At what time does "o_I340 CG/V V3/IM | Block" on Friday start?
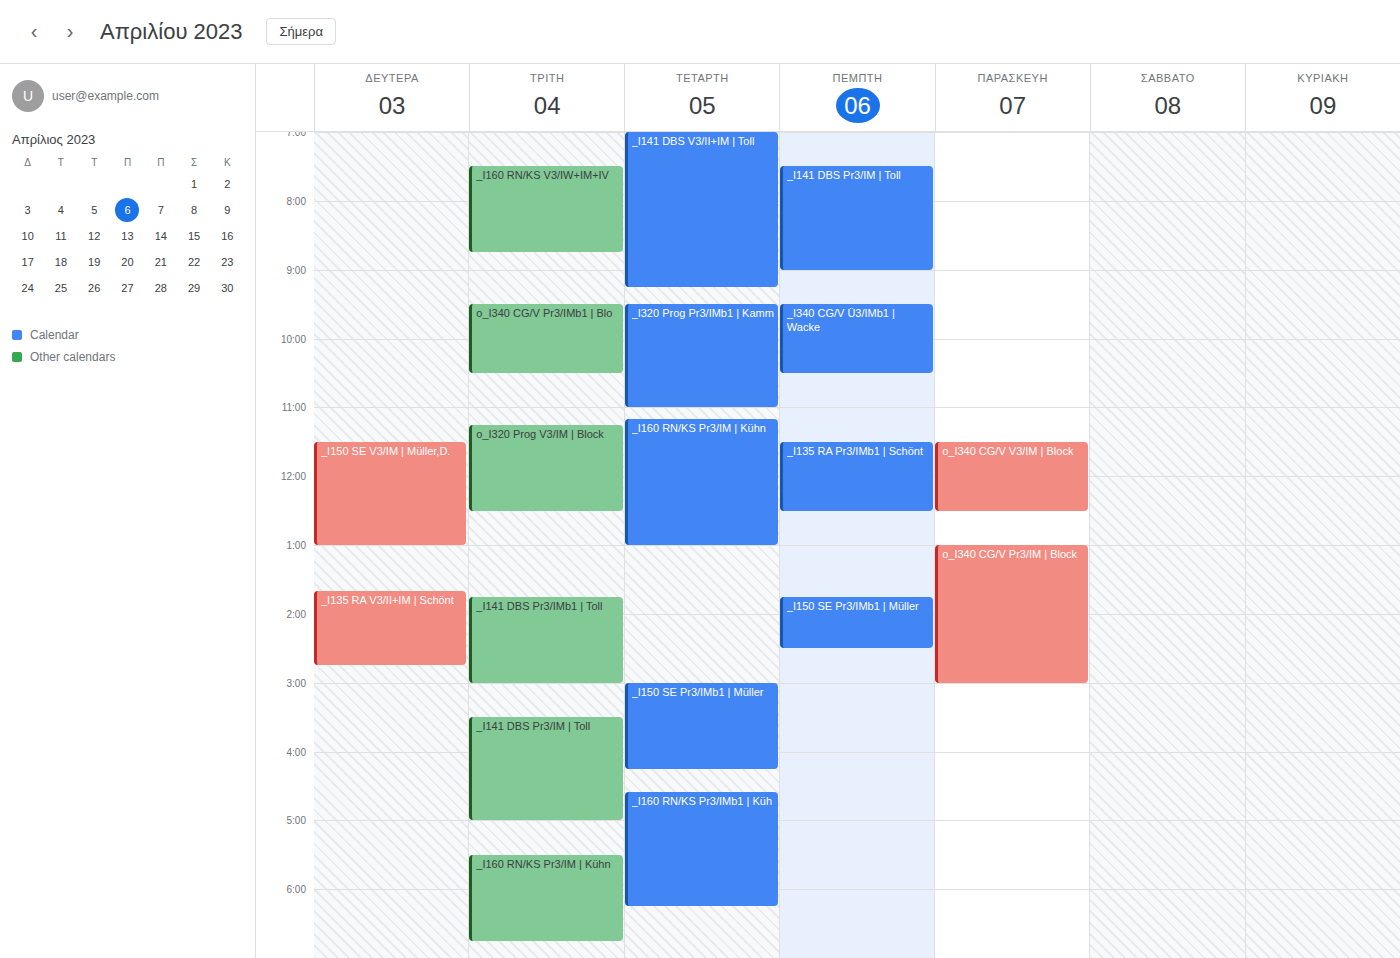
11:30 AM